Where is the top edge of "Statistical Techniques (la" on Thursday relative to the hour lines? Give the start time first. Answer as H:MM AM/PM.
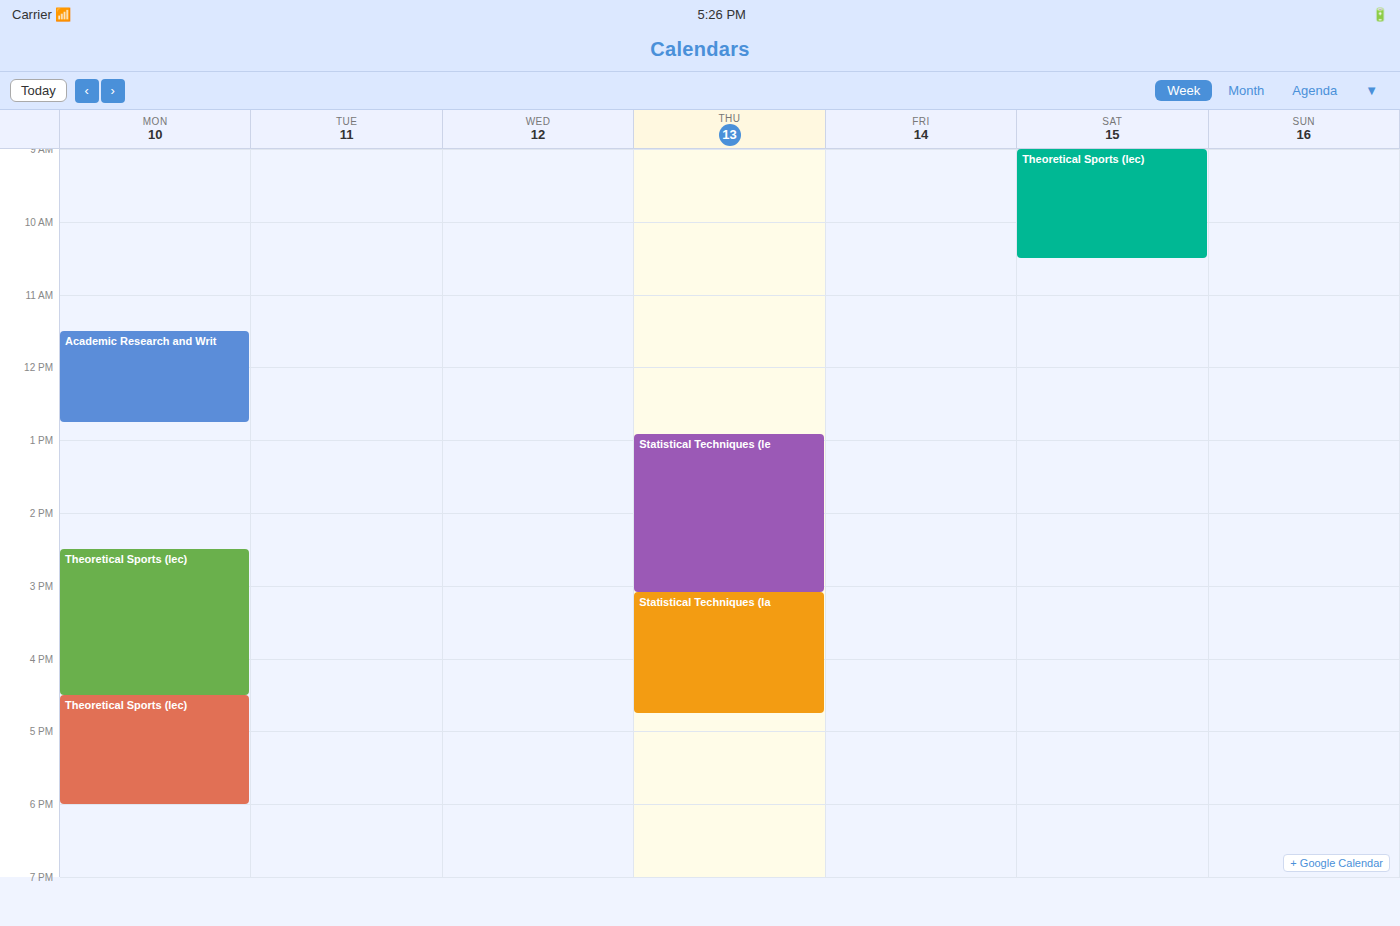
3:05 PM -- neither: 5 minutes below the 3 PM line and 55 minutes above the 4 PM line.